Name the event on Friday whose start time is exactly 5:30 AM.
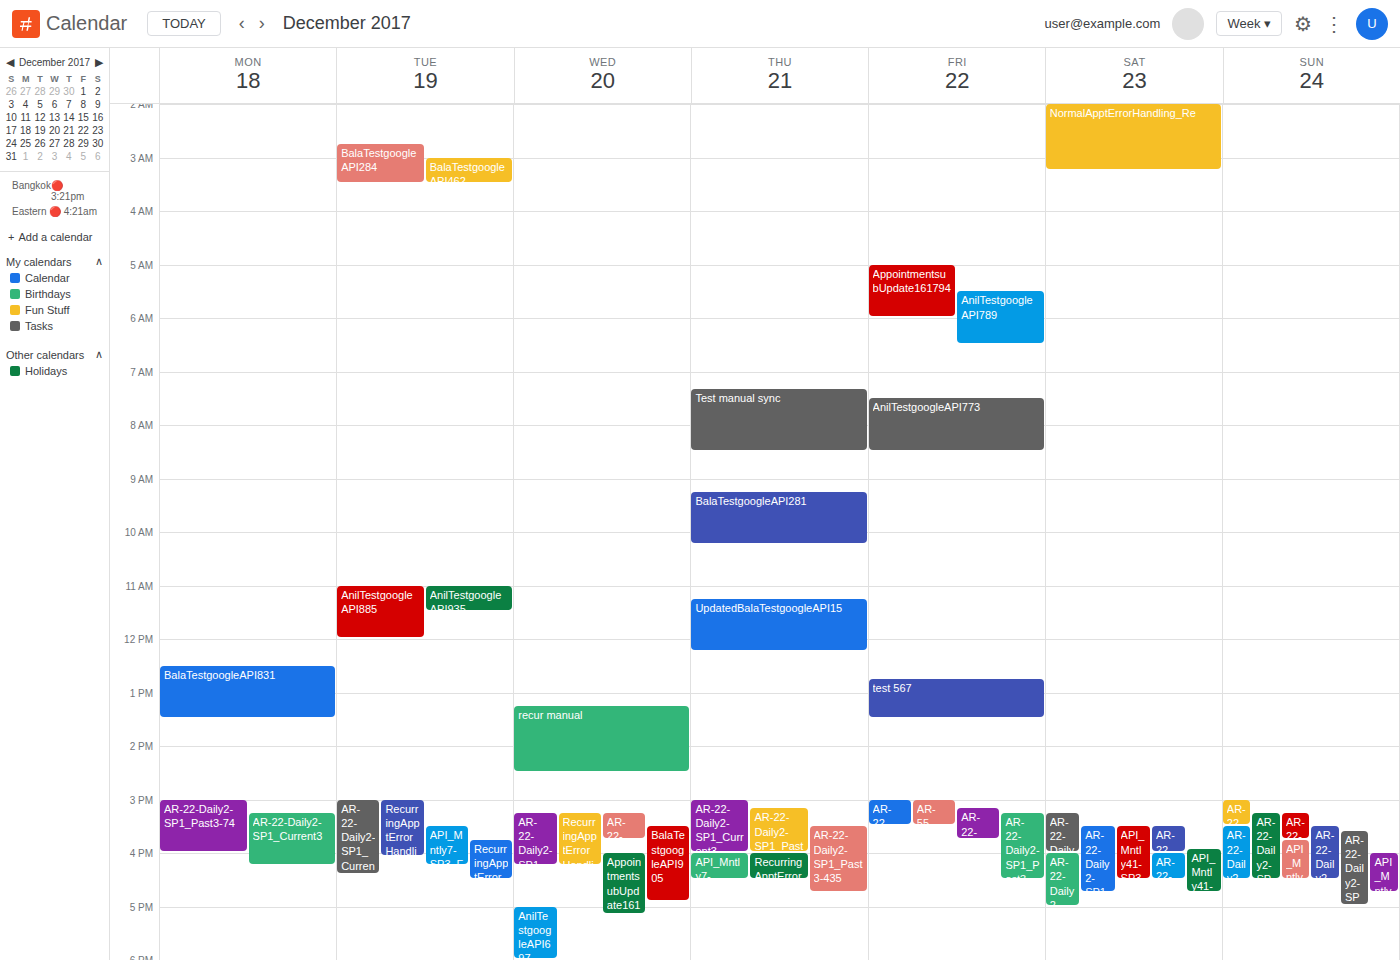
"AnilTestgoogleAPI789"